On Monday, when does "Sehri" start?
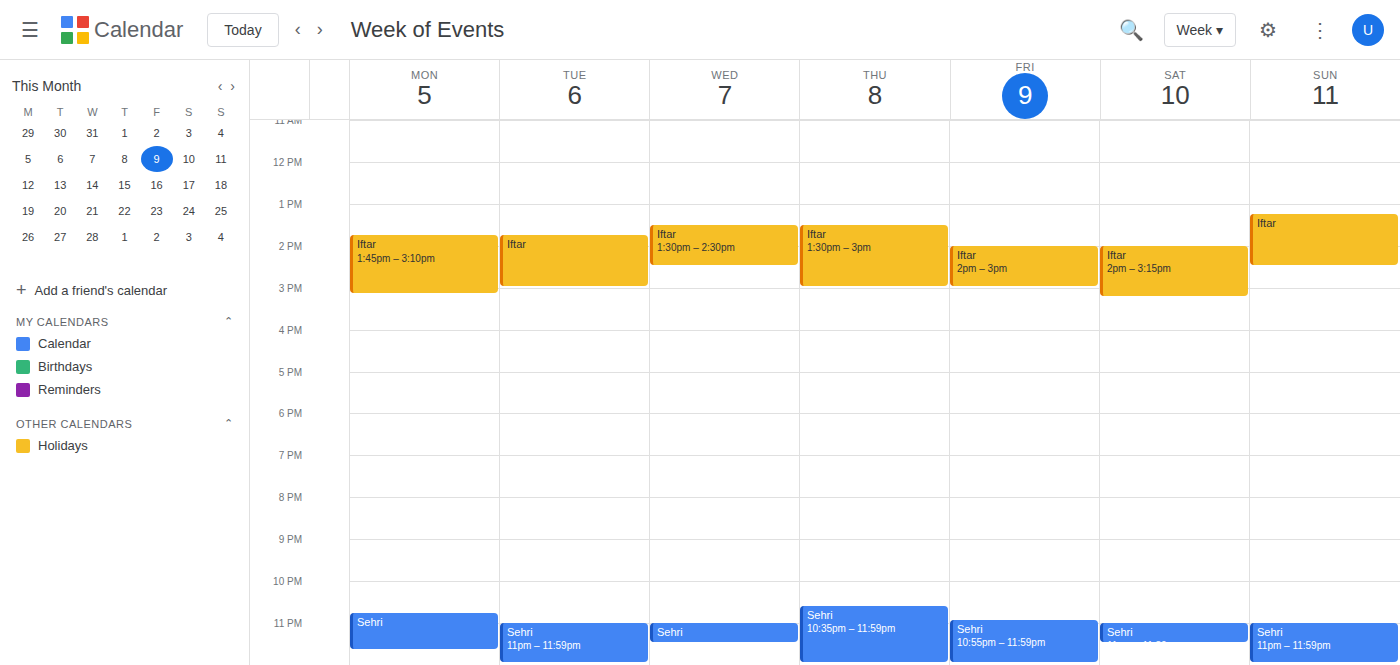
10:45 PM